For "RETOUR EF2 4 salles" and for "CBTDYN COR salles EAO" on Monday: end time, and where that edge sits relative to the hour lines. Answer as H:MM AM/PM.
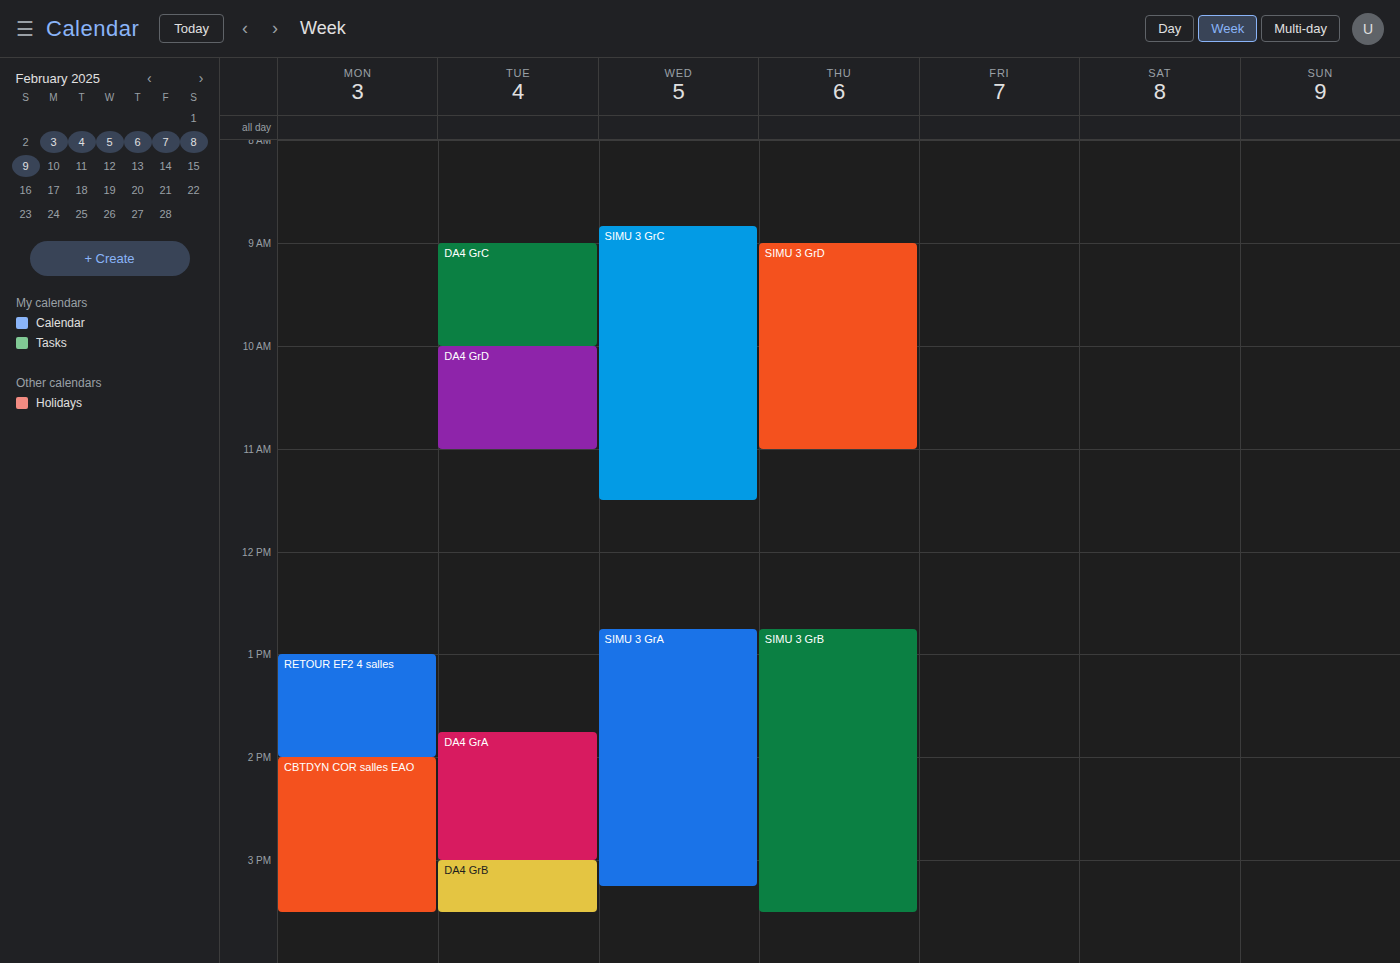
"RETOUR EF2 4 salles": 2:00 PM, exactly on the 2 PM line. "CBTDYN COR salles EAO": 3:30 PM, halfway between the 3 PM and 4 PM lines.